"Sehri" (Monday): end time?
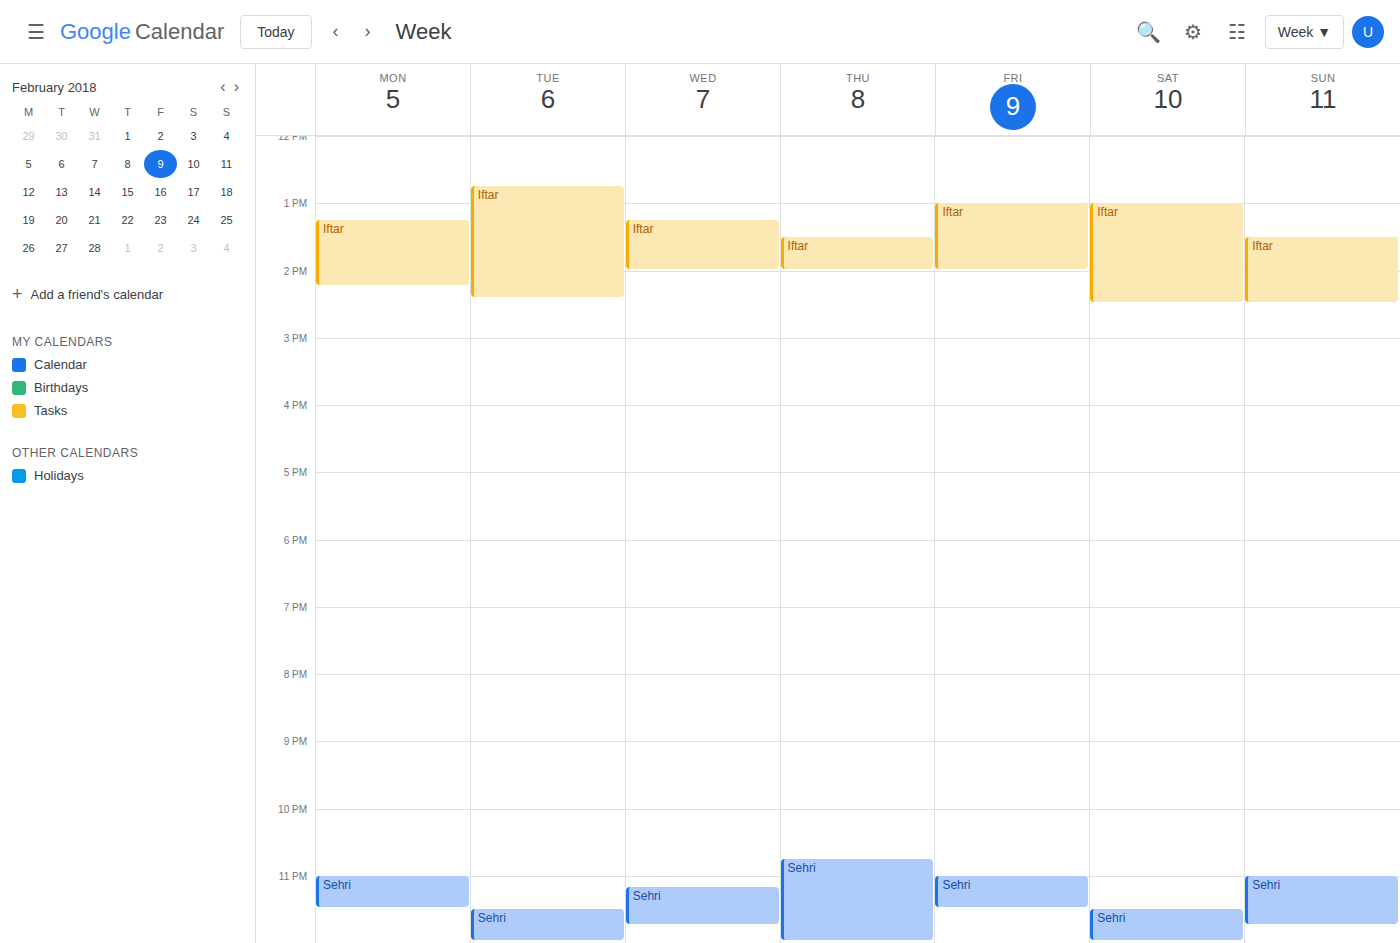
11:30 PM